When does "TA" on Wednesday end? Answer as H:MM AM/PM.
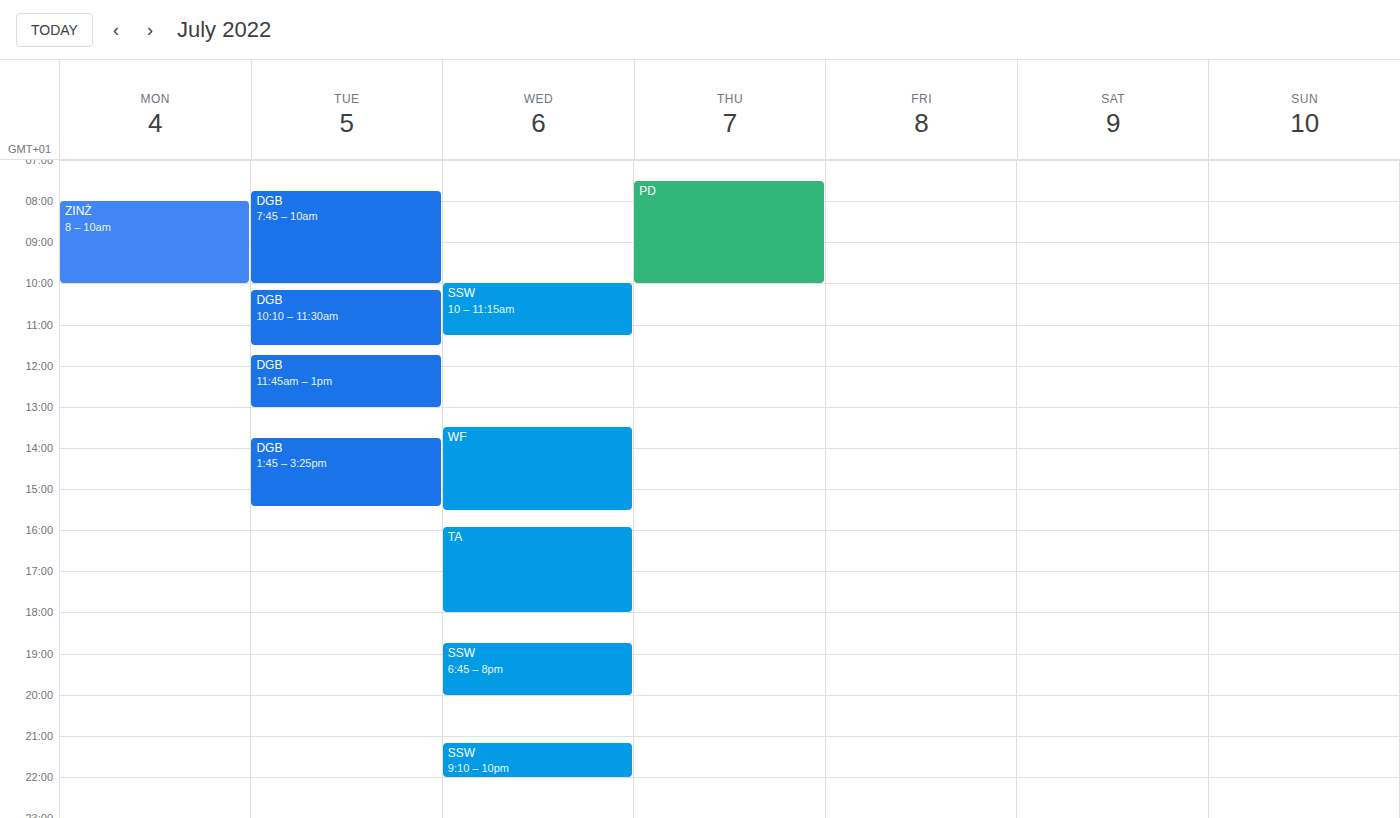
6:00 PM